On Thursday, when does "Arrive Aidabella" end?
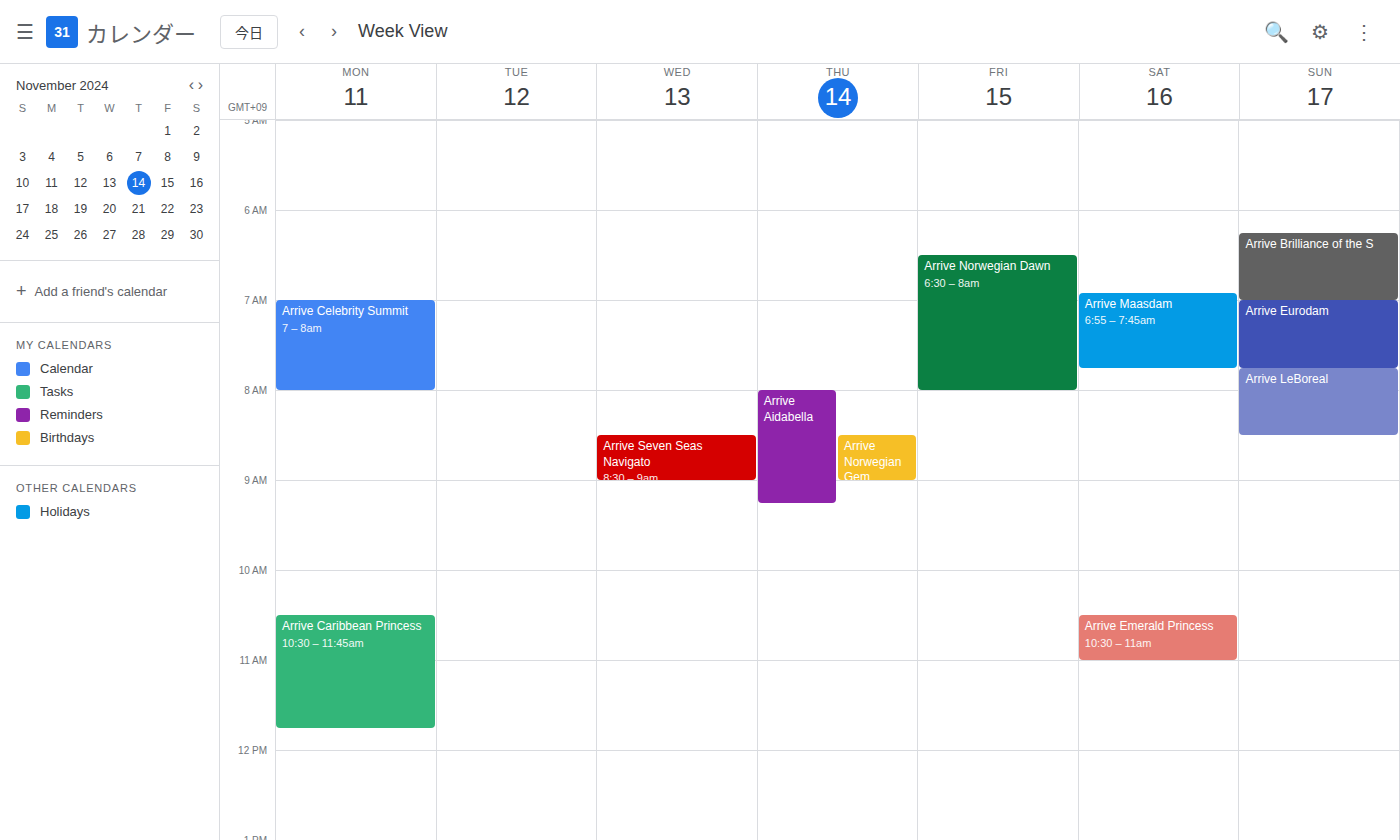
9:15 AM